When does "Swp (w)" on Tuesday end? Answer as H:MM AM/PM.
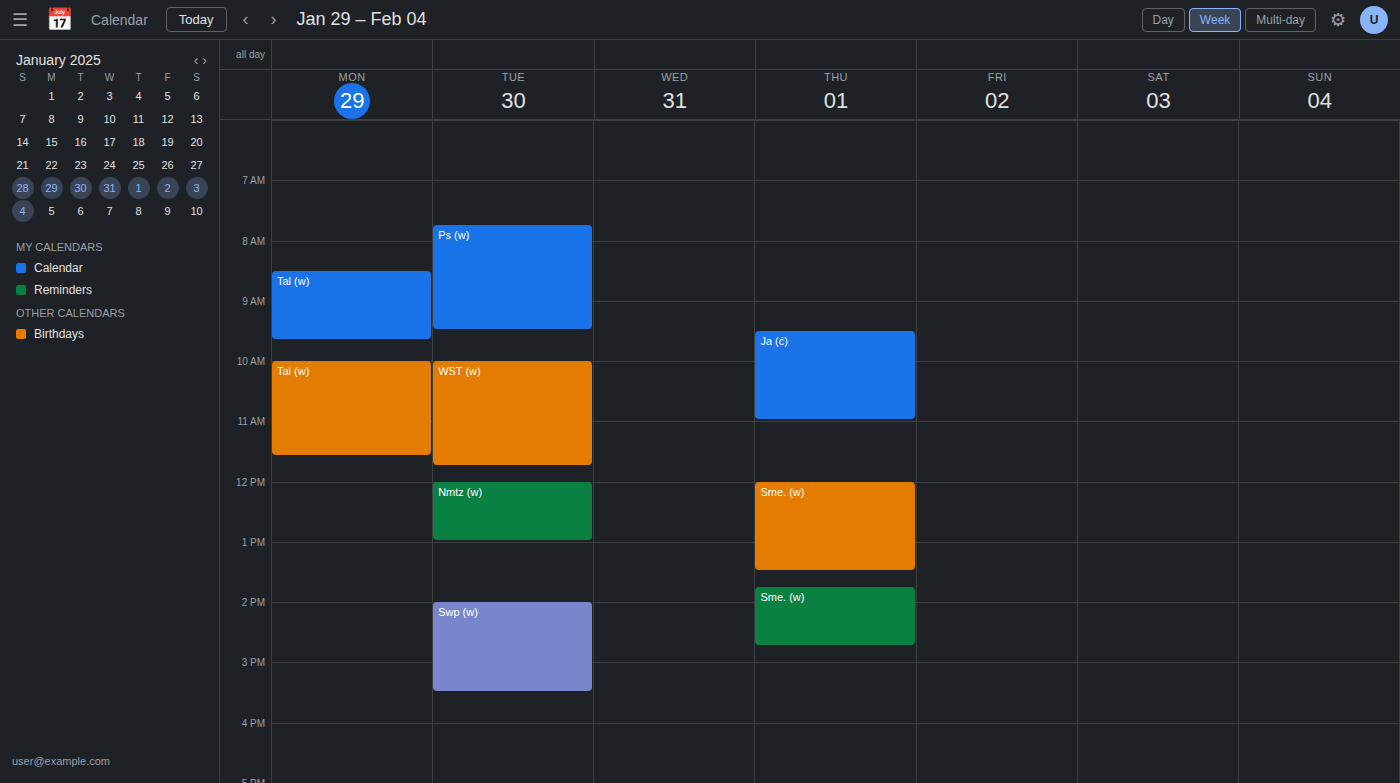
3:30 PM